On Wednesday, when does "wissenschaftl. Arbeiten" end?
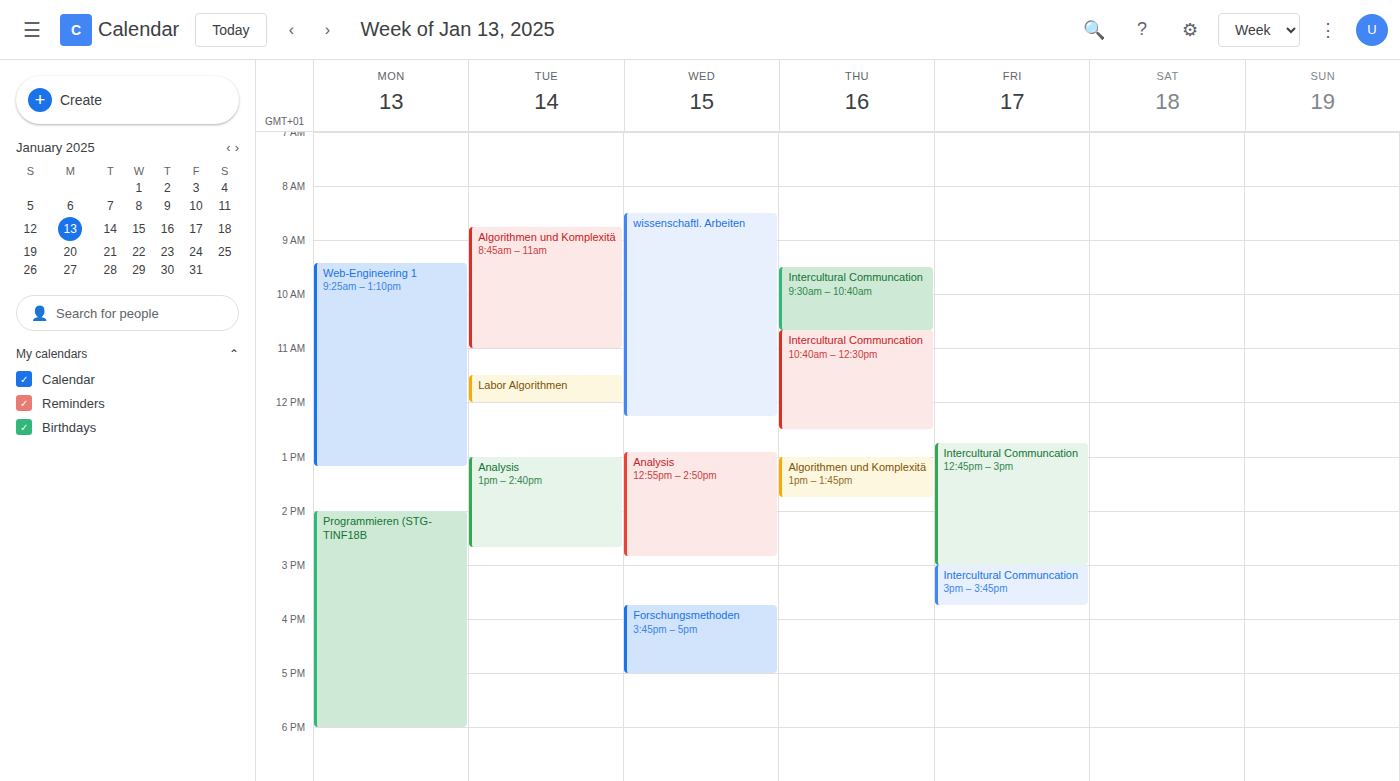
12:15 PM